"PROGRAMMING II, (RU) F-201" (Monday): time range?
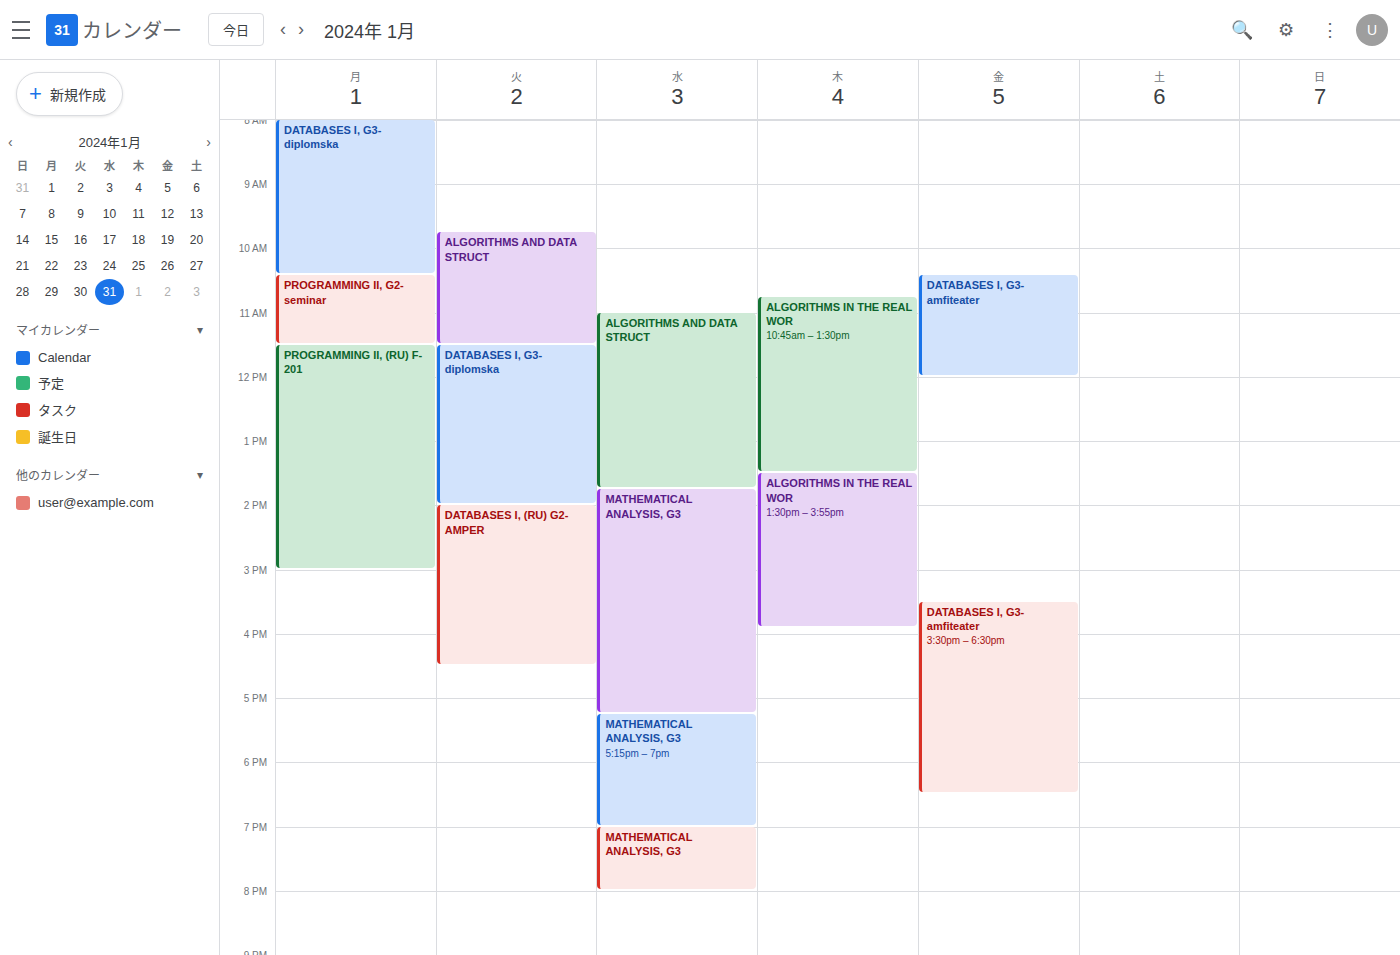
11:30 AM to 3:00 PM